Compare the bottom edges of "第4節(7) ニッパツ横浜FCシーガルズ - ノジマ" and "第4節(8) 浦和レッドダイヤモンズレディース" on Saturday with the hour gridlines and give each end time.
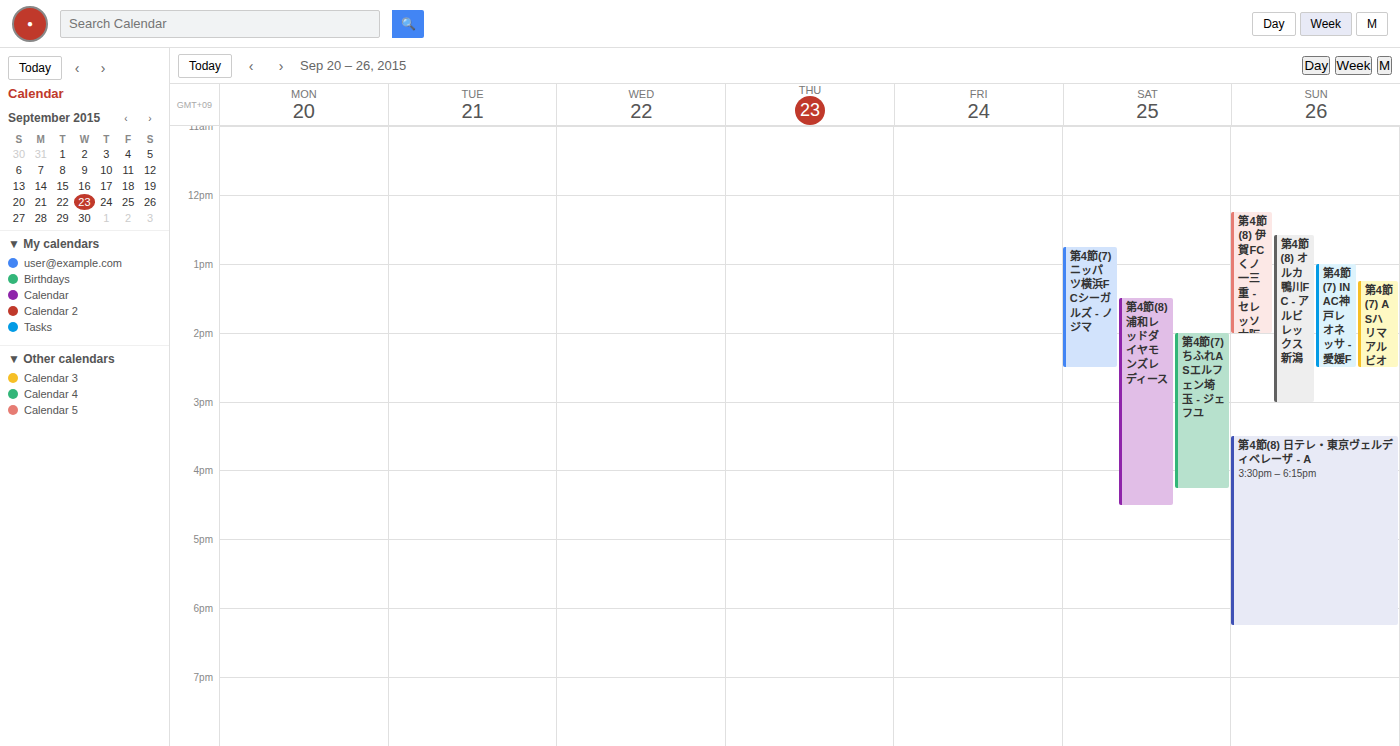
"第4節(7) ニッパツ横浜FCシーガルズ - ノジマ": 14:30, halfway between the 14:00 and 15:00 lines. "第4節(8) 浦和レッドダイヤモンズレディース": 16:30, halfway between the 16:00 and 17:00 lines.